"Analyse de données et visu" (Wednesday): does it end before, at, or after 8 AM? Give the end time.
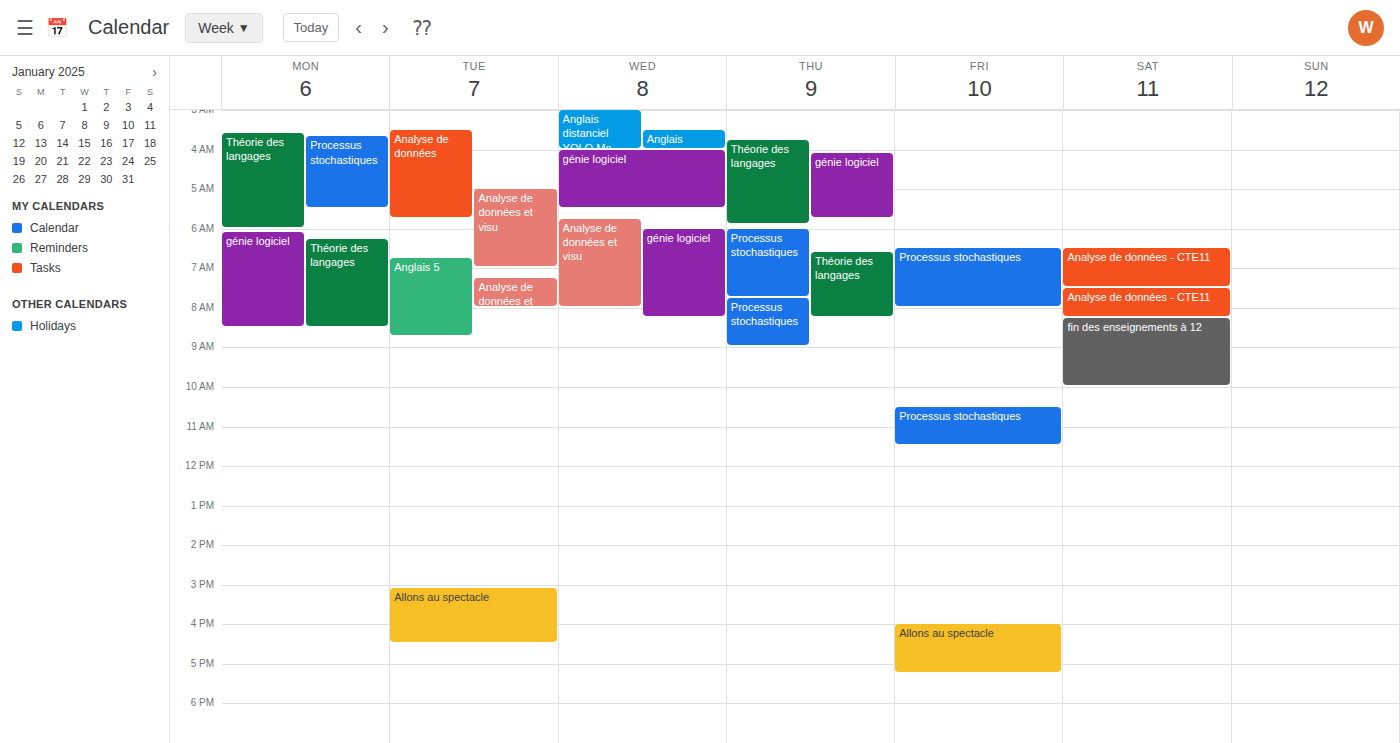
8:00 AM -- exactly at 8 AM, on the 8 AM line.